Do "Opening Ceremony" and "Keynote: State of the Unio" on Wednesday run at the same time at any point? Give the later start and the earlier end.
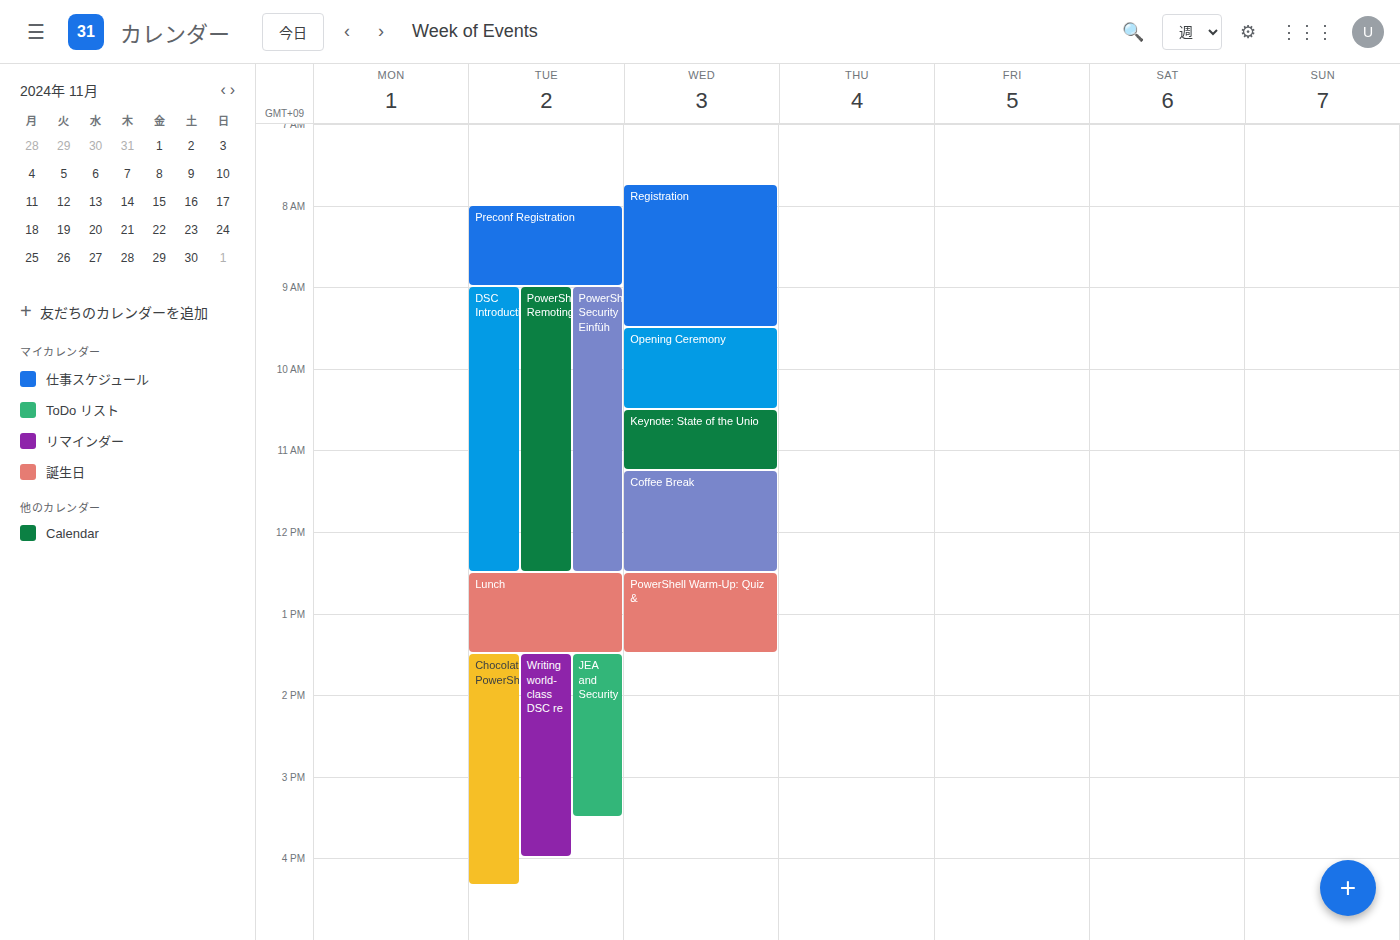
"Opening Ceremony" ends at 10:30 AM, exactly when "Keynote: State of the Unio" starts -- they touch but do not overlap.